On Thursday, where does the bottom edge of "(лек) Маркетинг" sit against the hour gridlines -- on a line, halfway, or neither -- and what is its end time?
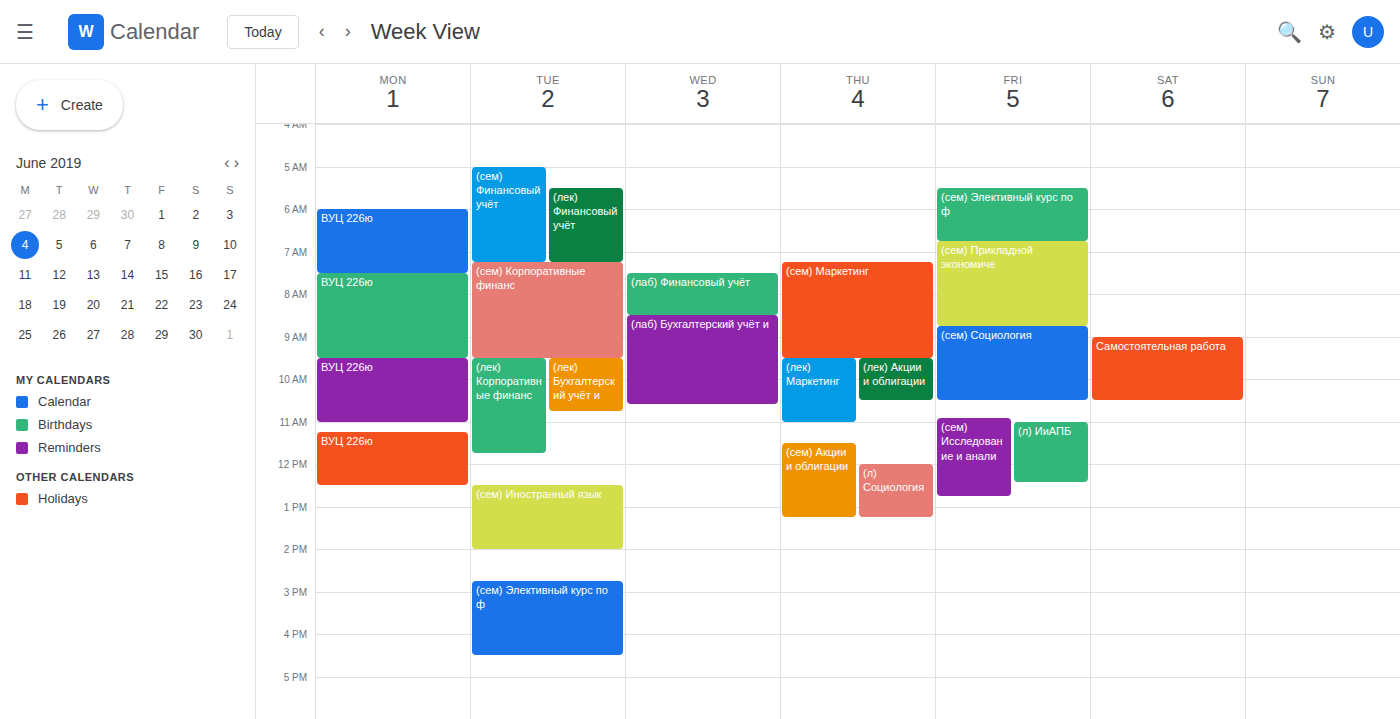
11:00 AM -- exactly on the 11 AM line.